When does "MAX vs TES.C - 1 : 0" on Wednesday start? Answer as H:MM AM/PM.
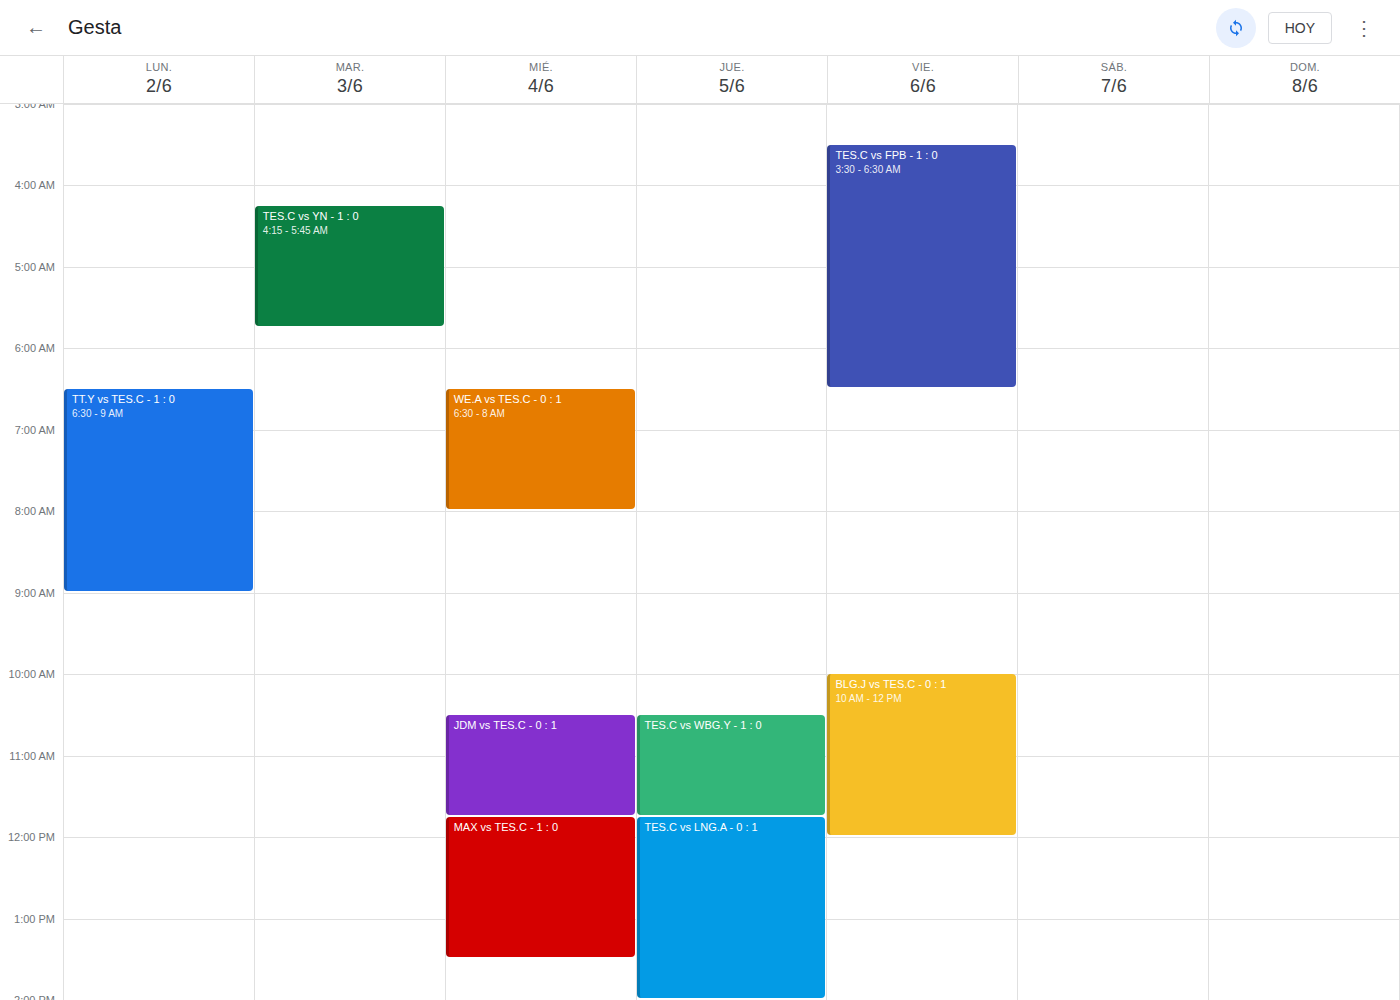
11:45 AM